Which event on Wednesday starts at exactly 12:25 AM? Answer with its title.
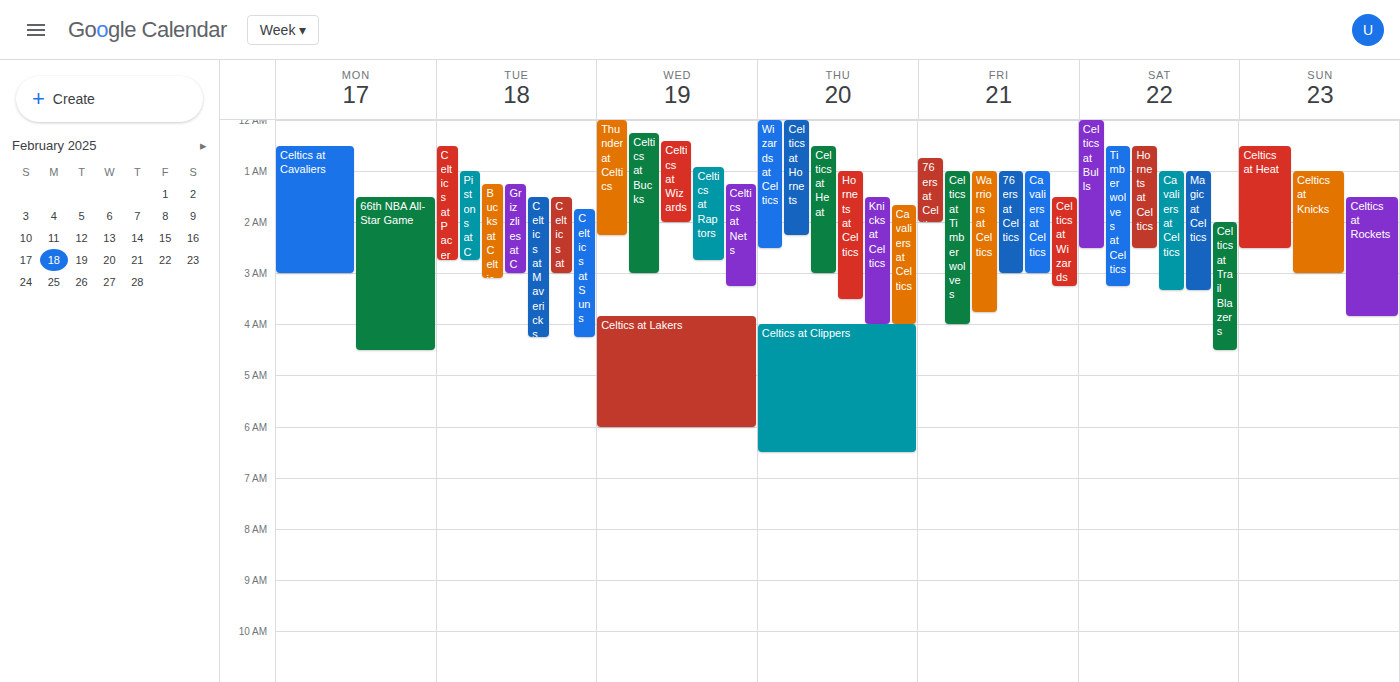
"Celtics at Wizards"